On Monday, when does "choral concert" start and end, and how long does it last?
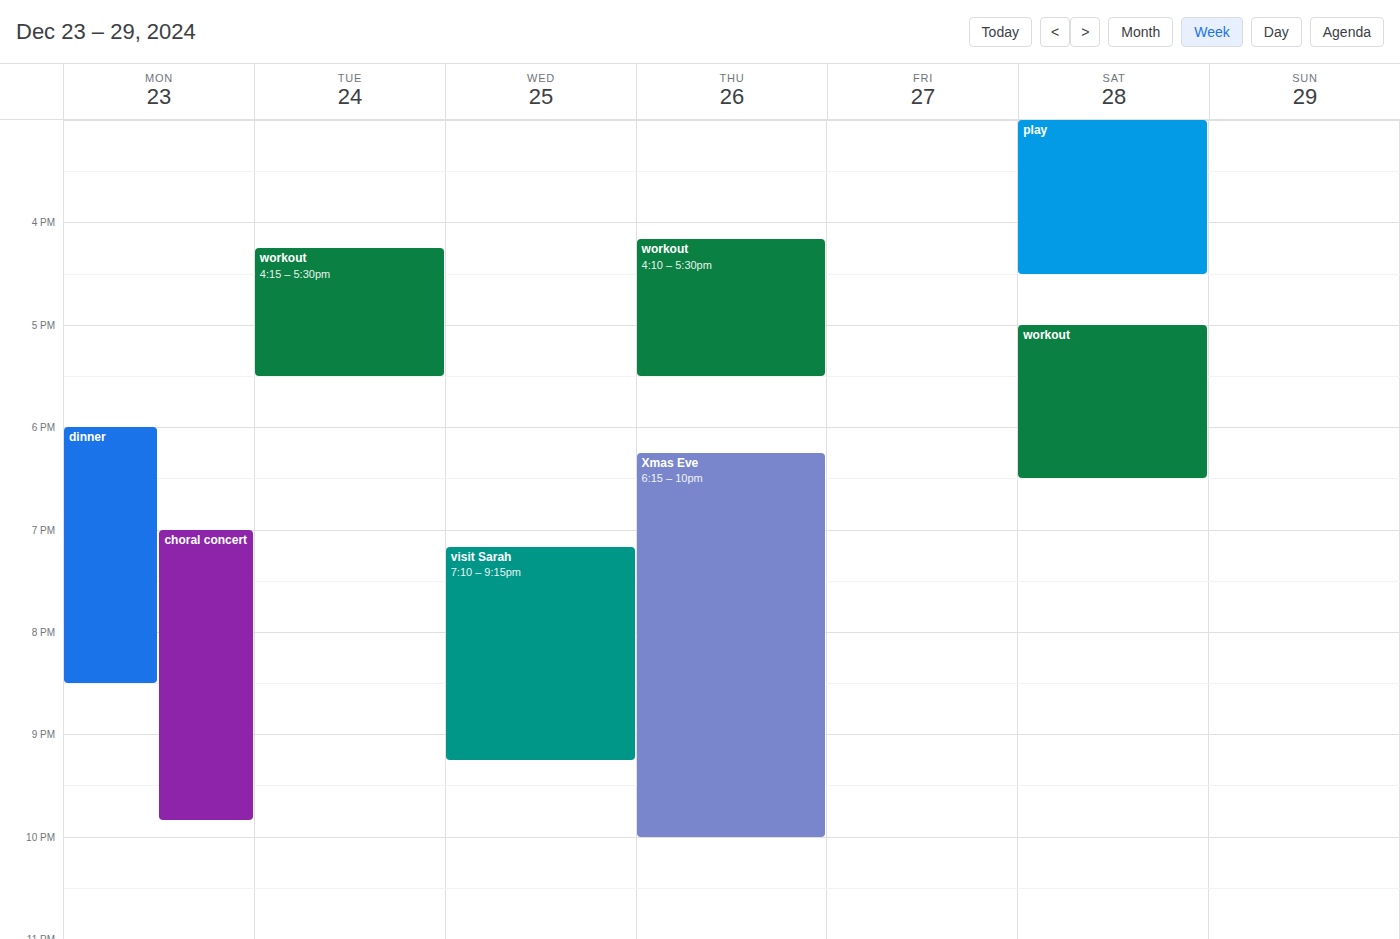
7:00 PM to 9:50 PM, 2 hours 50 minutes